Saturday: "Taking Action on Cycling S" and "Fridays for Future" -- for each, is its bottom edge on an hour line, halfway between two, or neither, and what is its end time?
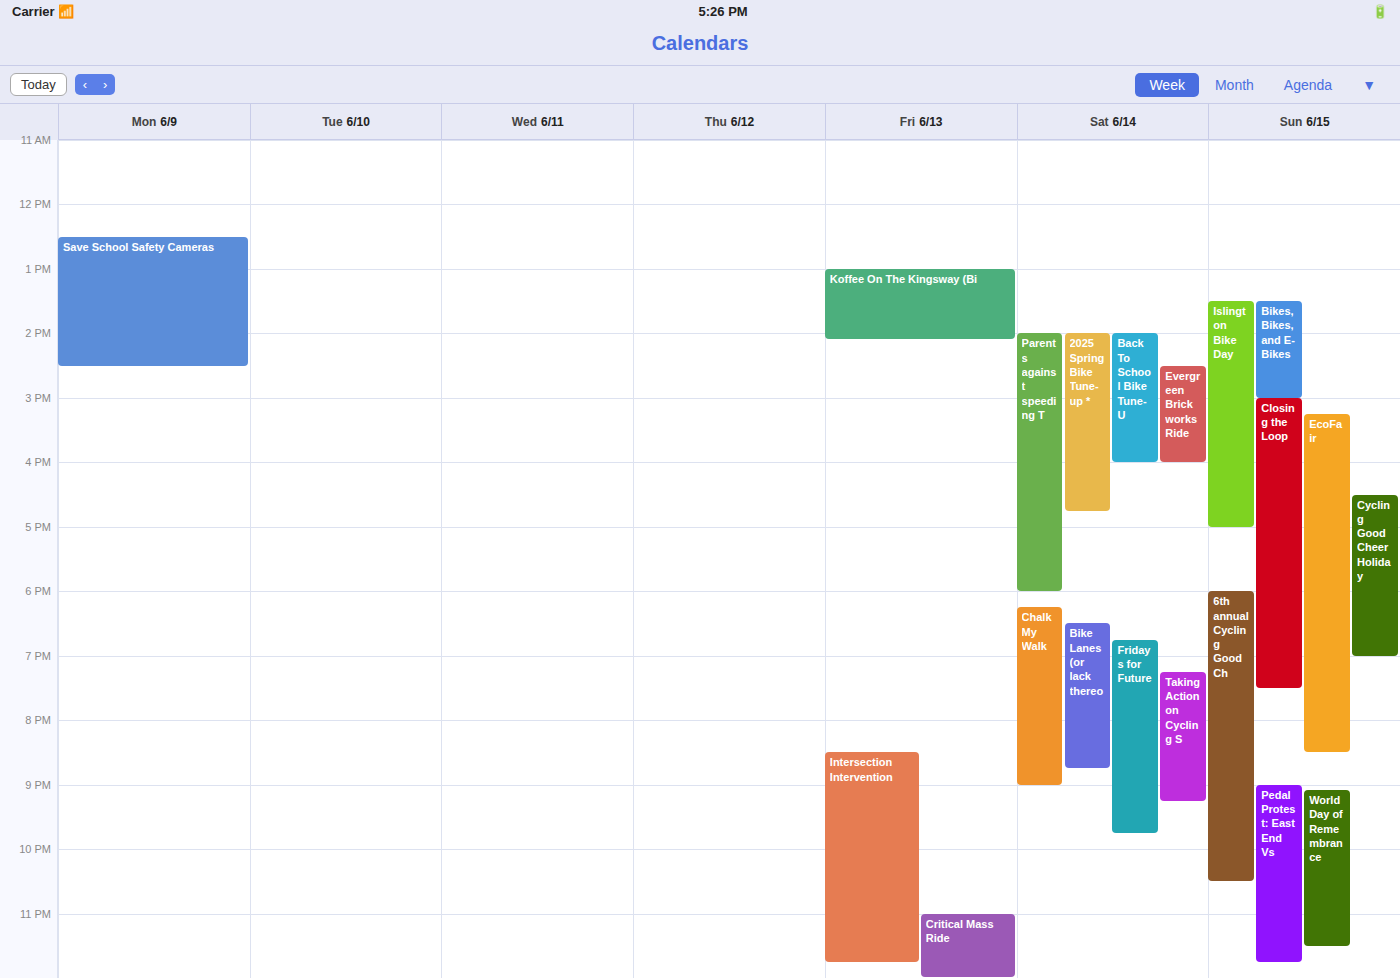
"Taking Action on Cycling S": 21:15, neither: a quarter of the way from the 21:00 line to the 22:00 line. "Fridays for Future": 21:45, neither: three quarters of the way from the 21:00 line to the 22:00 line.